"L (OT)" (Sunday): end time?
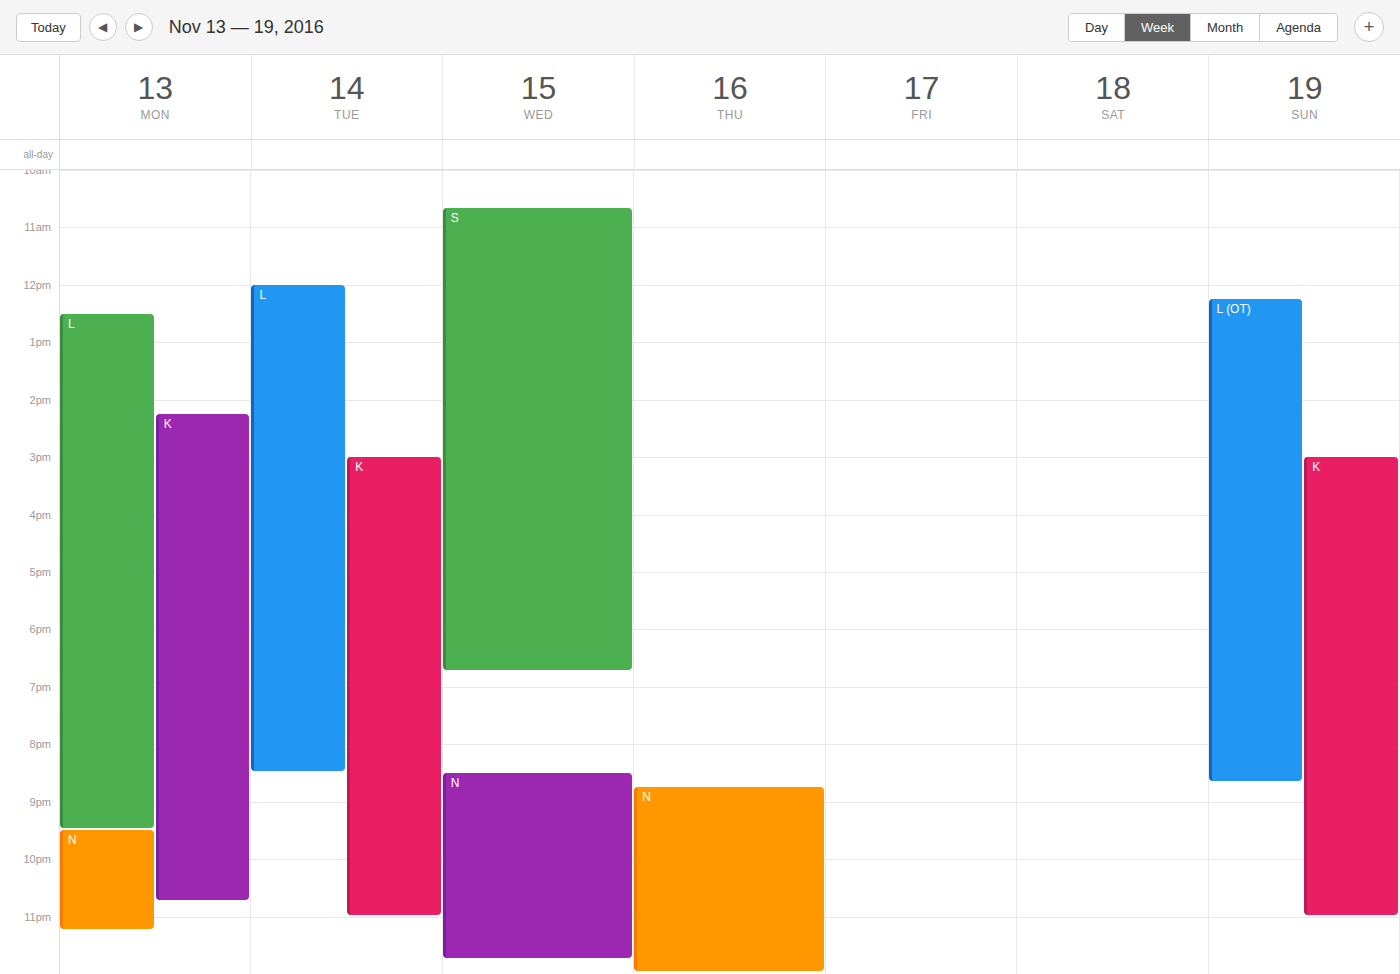
8:40 PM